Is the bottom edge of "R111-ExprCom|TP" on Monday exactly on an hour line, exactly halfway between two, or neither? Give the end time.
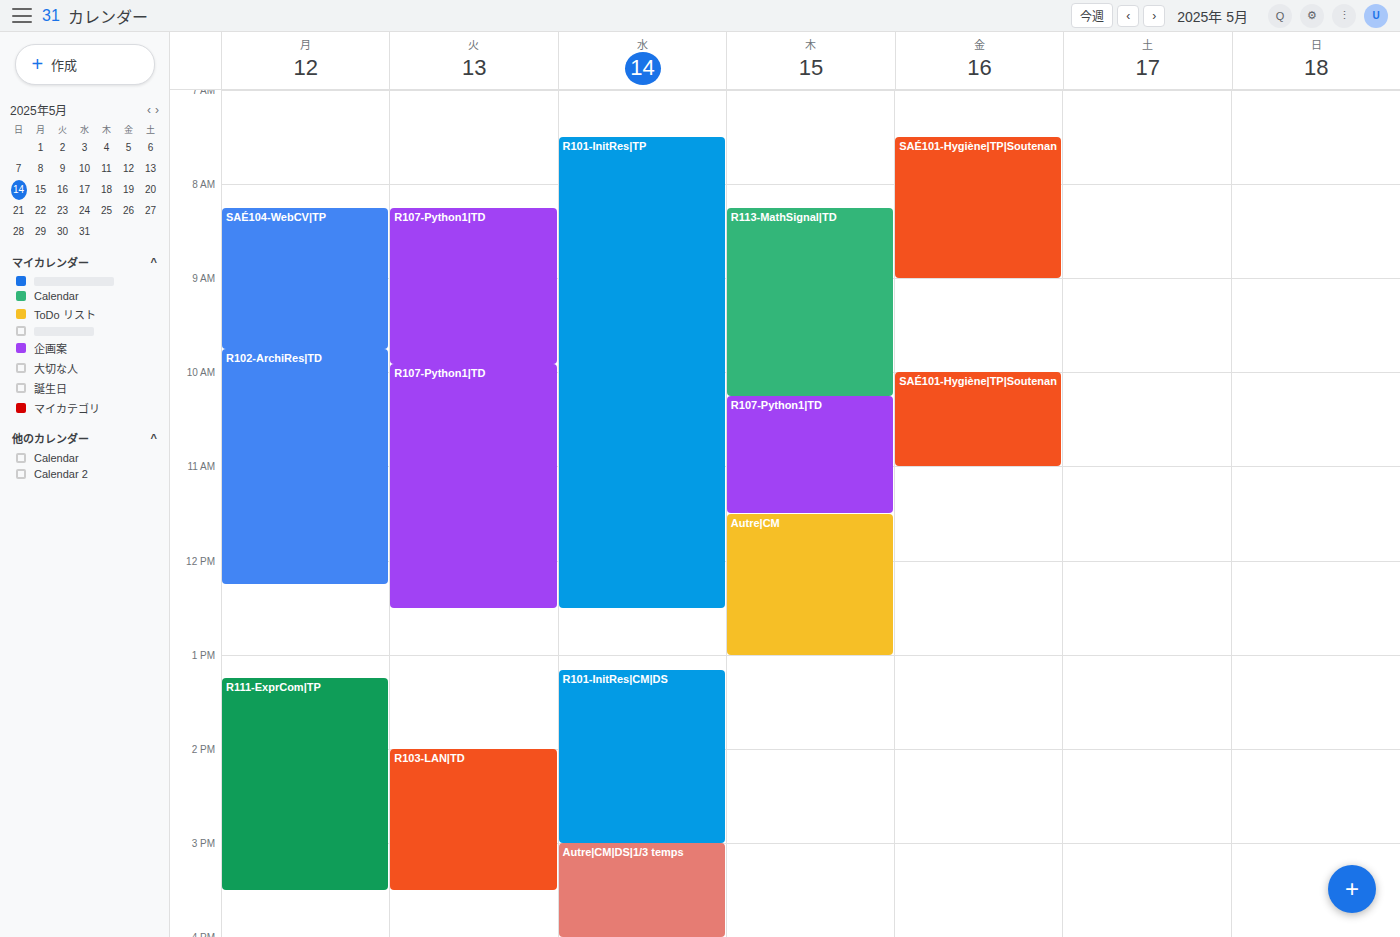
3:30 PM -- halfway between the 3 PM and 4 PM lines.